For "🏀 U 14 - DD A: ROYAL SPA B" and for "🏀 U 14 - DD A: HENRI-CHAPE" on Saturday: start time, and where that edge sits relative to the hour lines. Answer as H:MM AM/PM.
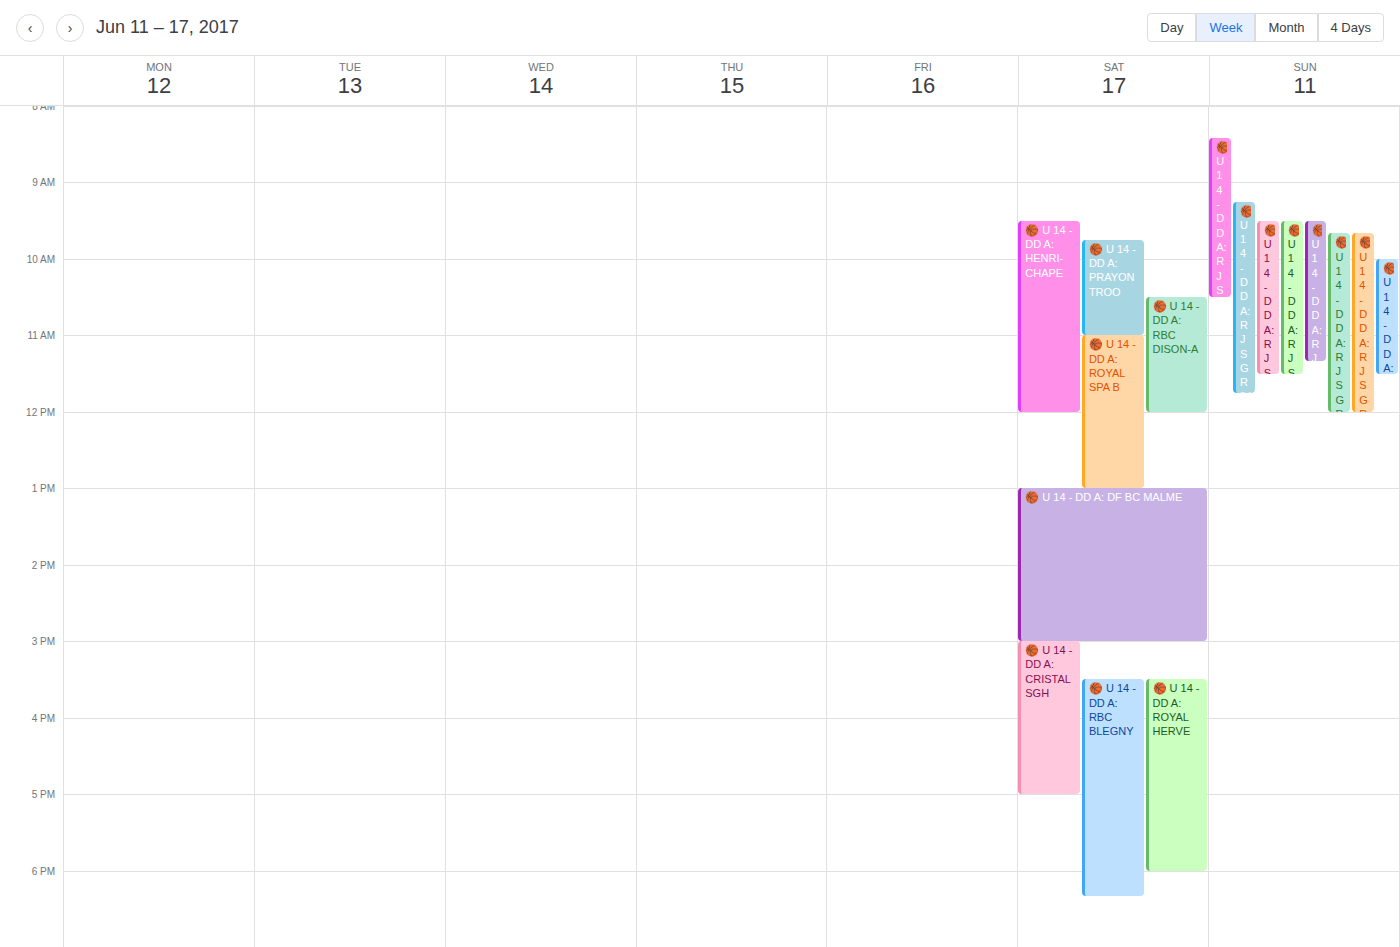
"🏀 U 14 - DD A: ROYAL SPA B": 11:00 AM, exactly on the 11 AM line. "🏀 U 14 - DD A: HENRI-CHAPE": 9:30 AM, halfway between the 9 AM and 10 AM lines.